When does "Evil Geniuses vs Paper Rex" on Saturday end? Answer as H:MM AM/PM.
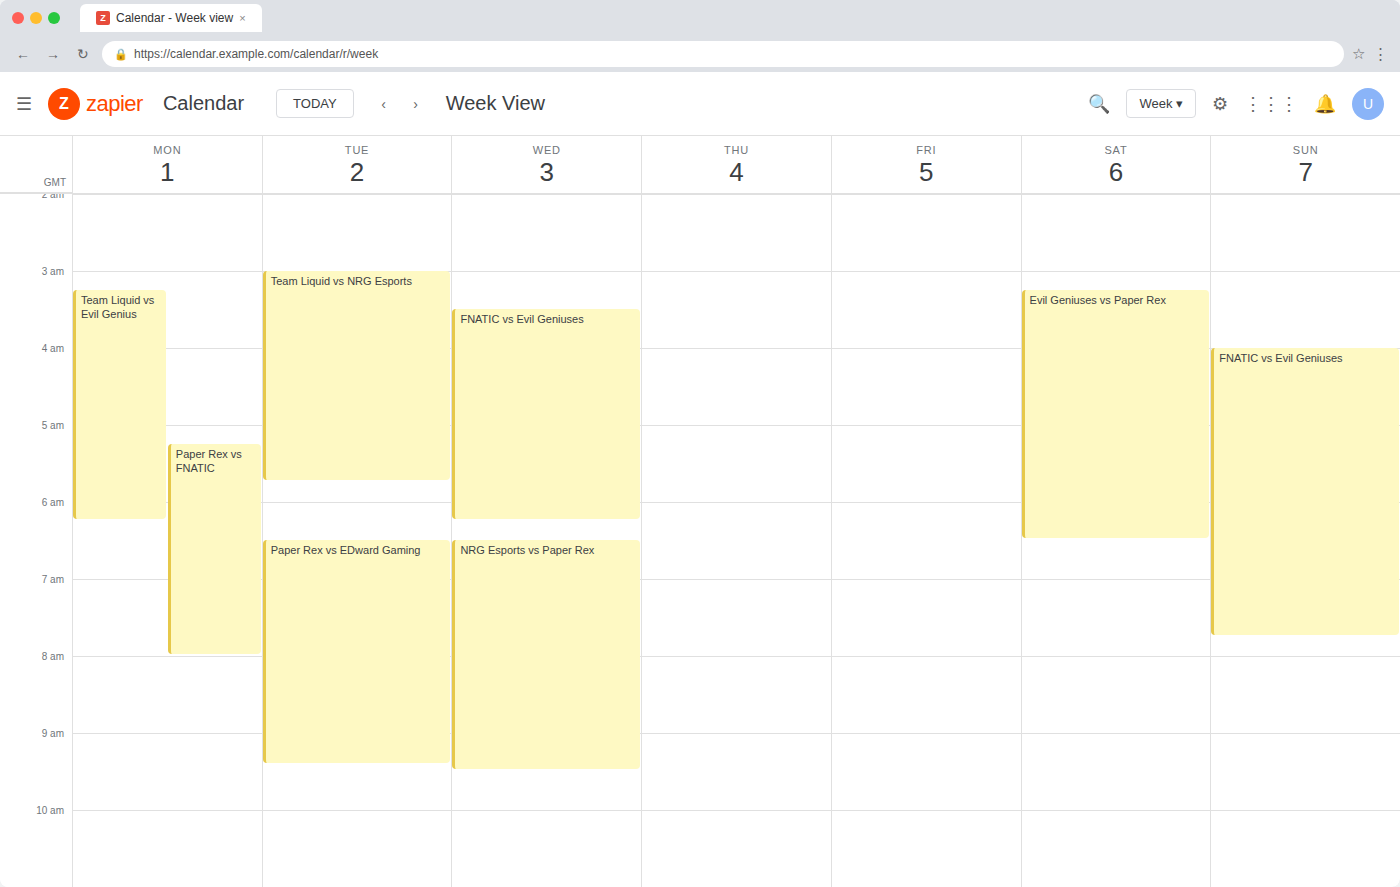
6:30 AM